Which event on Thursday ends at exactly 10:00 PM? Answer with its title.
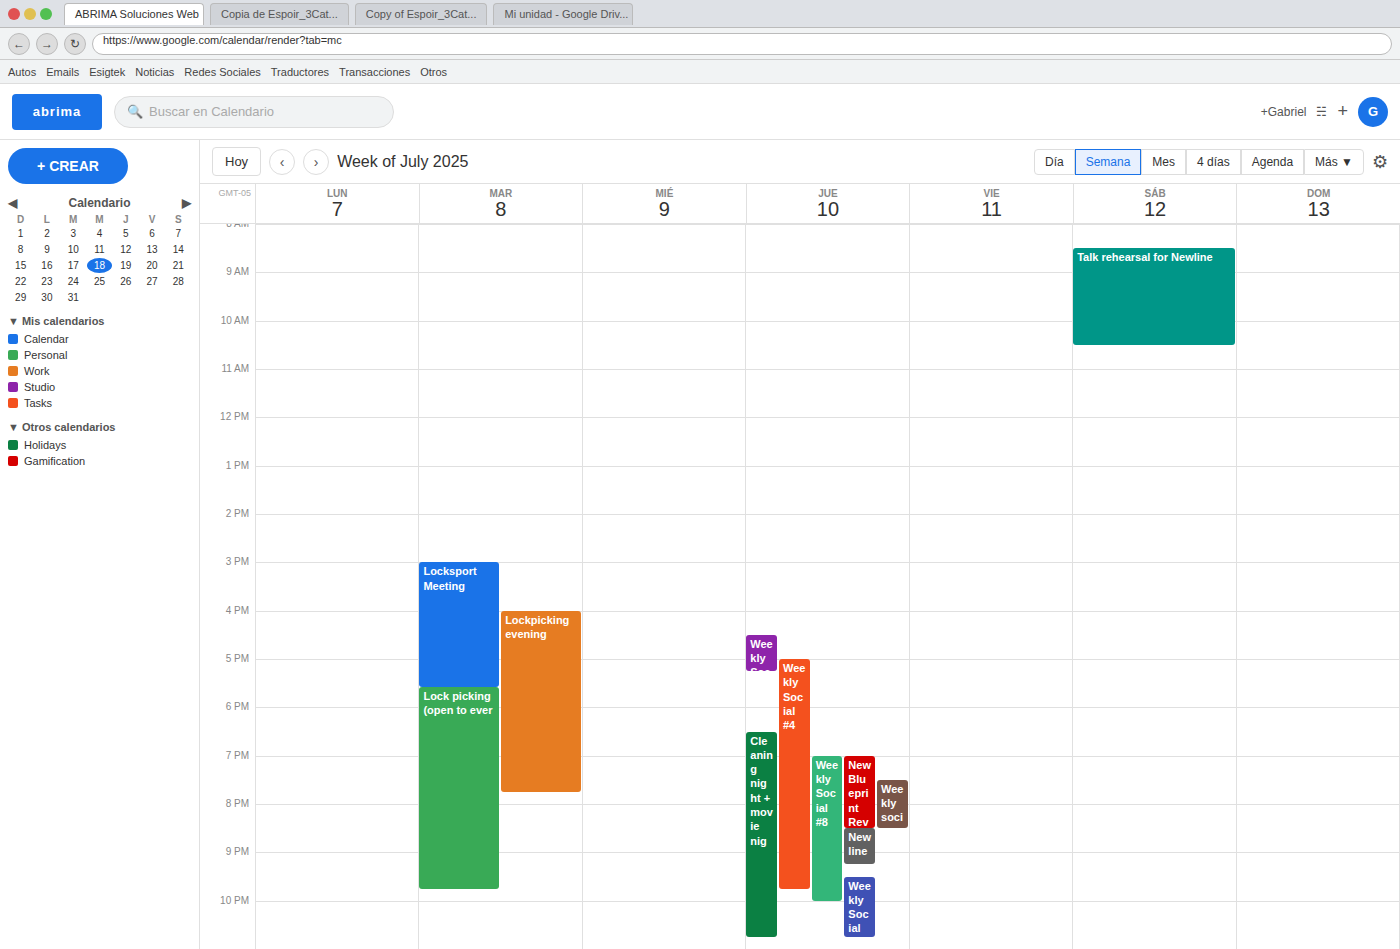
"Weekly Social #8"